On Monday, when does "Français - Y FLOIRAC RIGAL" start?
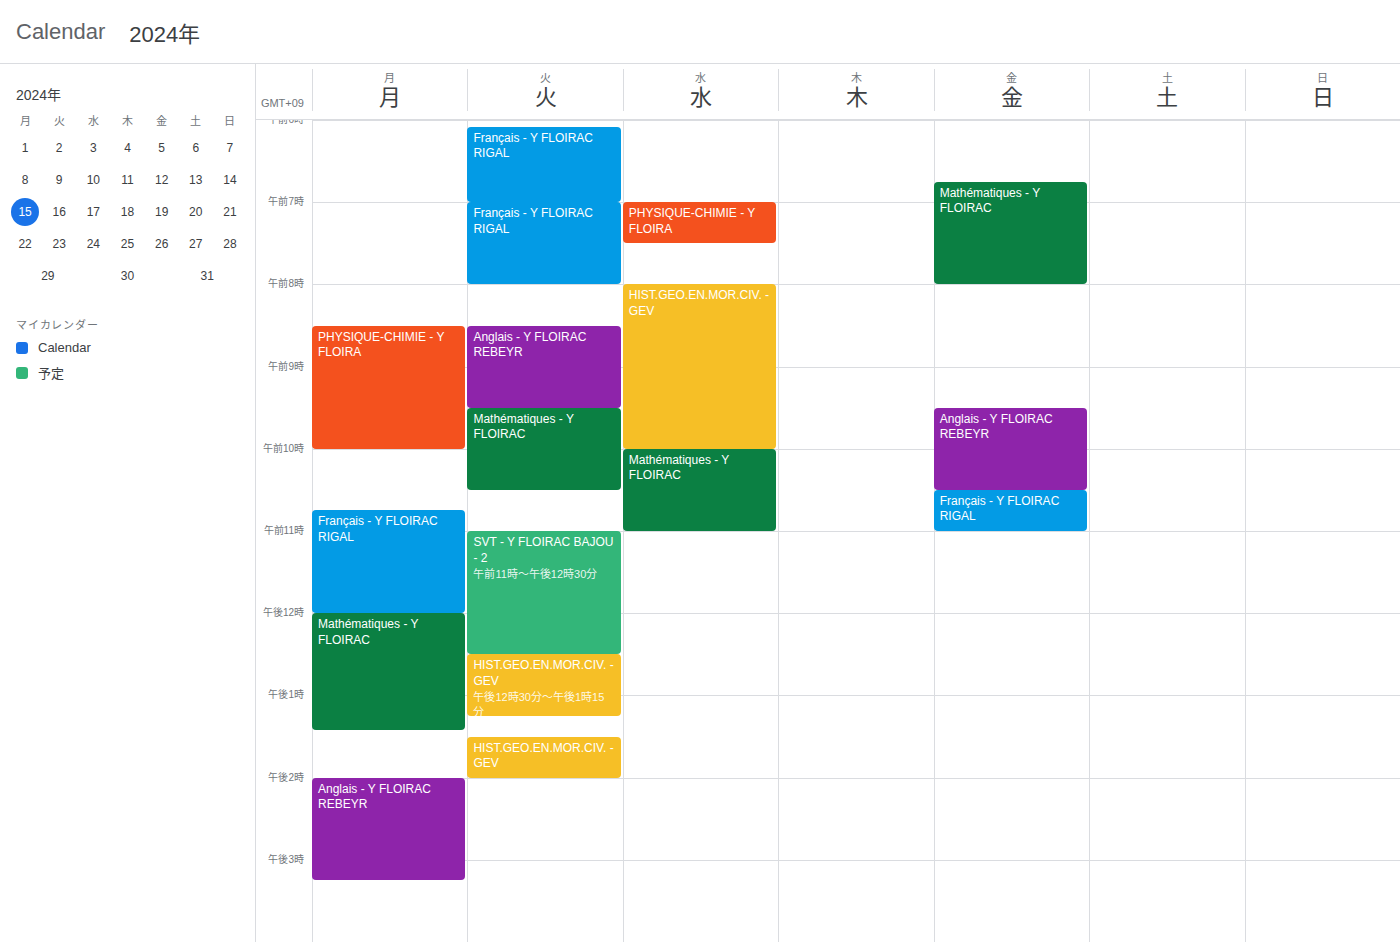
10:45 AM